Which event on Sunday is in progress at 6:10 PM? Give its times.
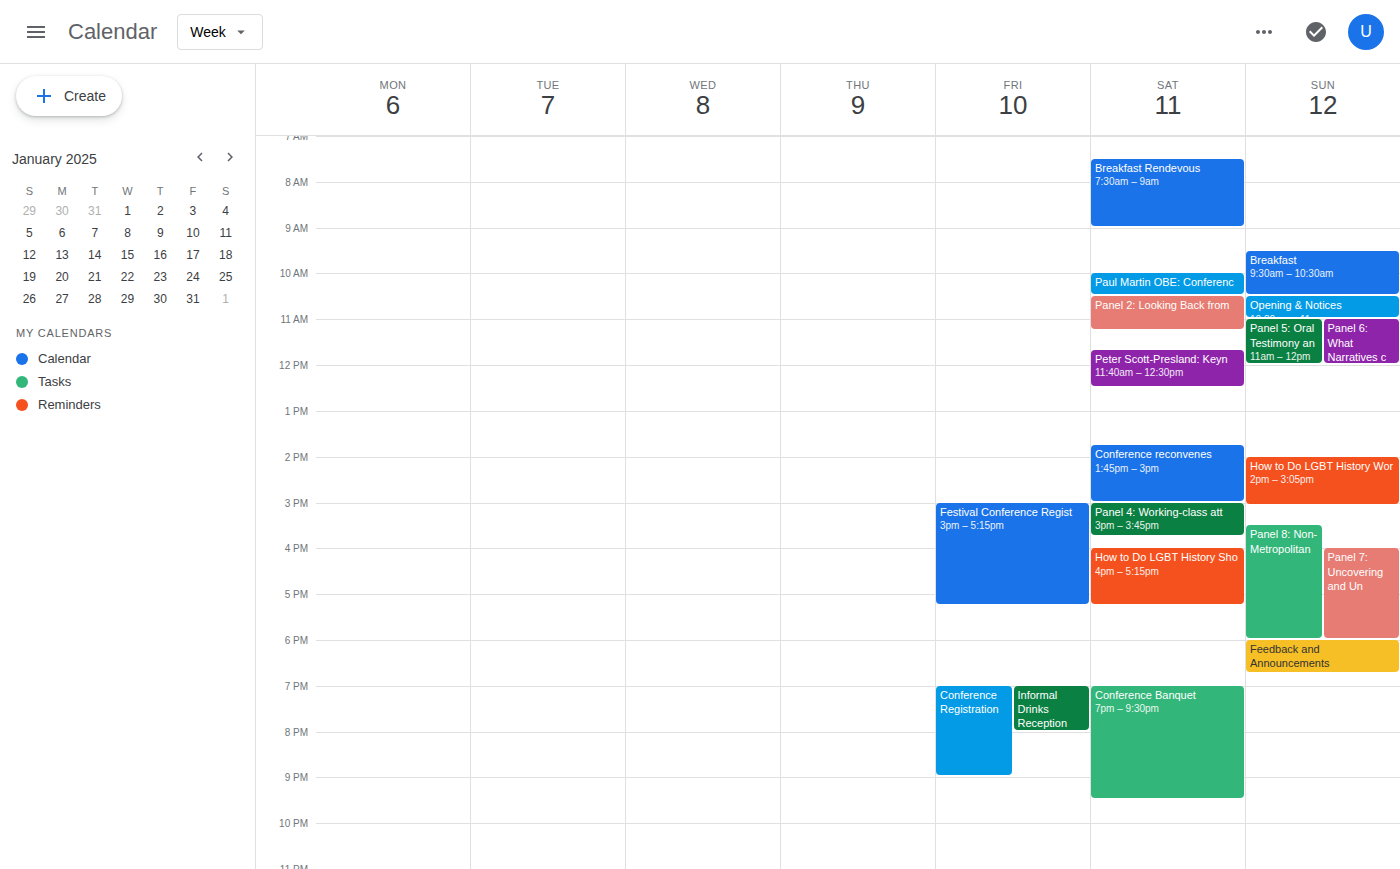
"Feedback and Announcements", 6:00 PM to 6:45 PM